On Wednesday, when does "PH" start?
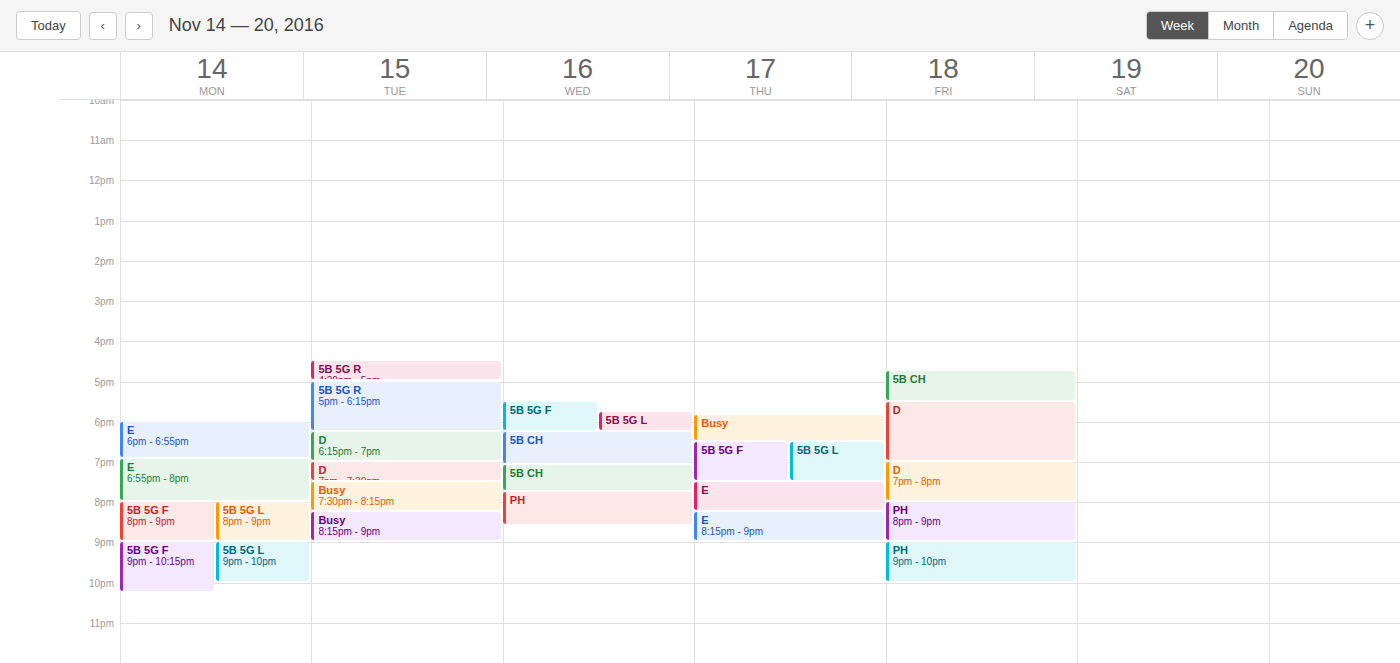
7:45 PM